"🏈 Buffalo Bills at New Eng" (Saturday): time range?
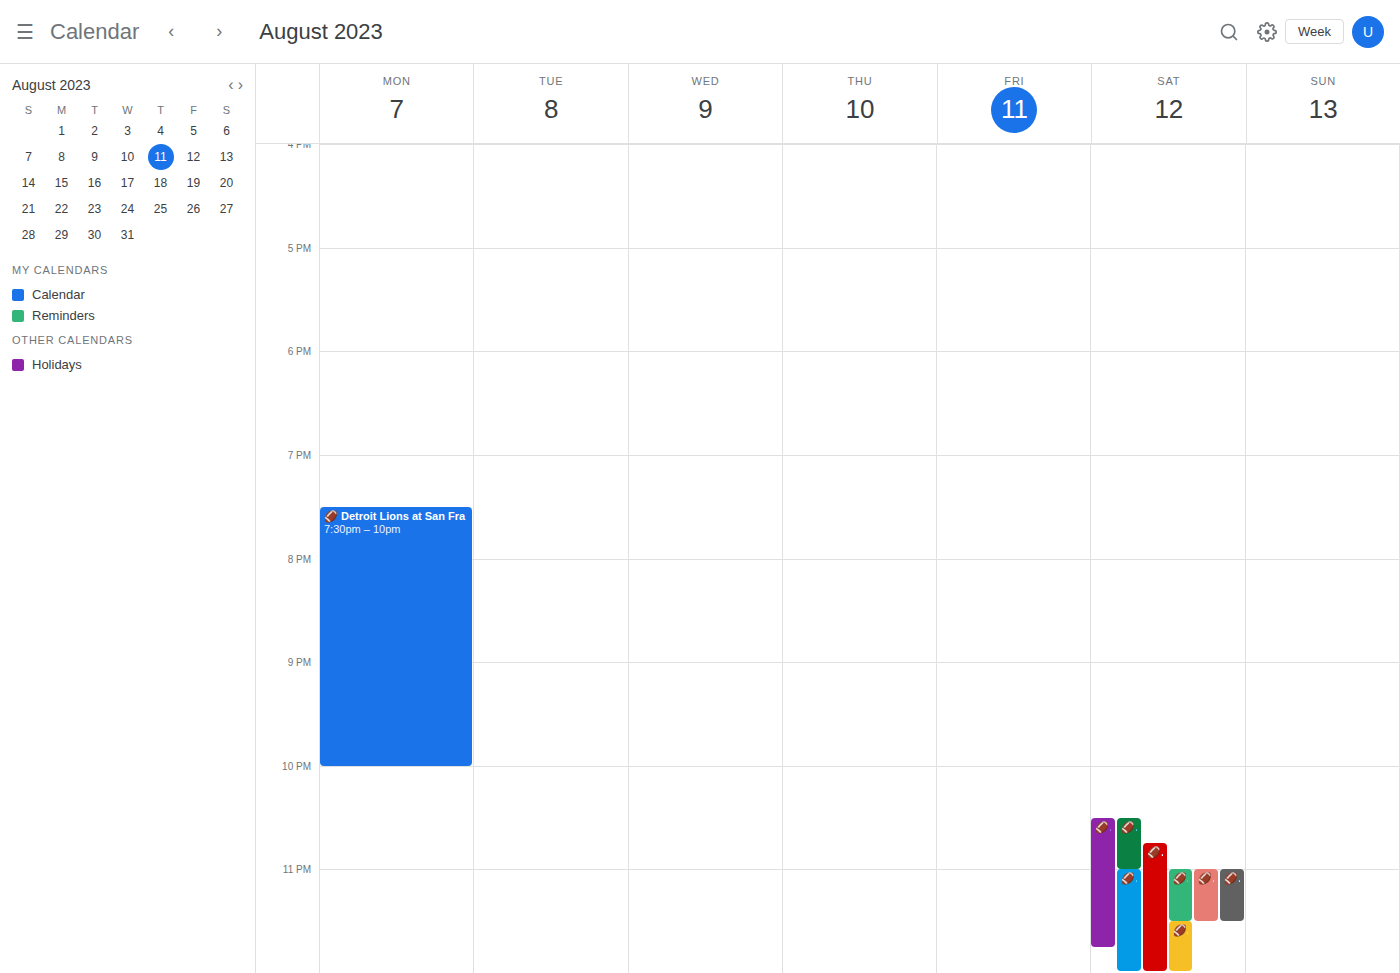
11:00 PM to 11:30 PM